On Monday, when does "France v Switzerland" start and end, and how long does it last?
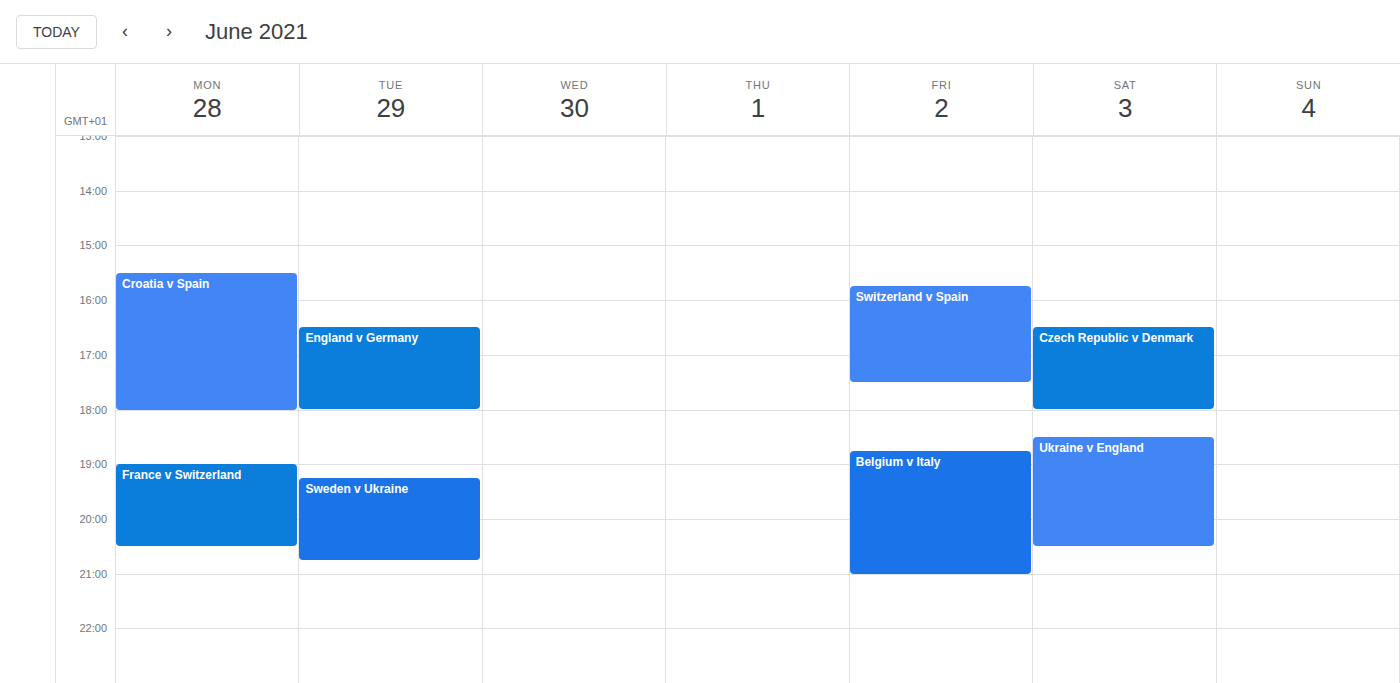
7:00 PM to 8:30 PM, 1 hour 30 minutes